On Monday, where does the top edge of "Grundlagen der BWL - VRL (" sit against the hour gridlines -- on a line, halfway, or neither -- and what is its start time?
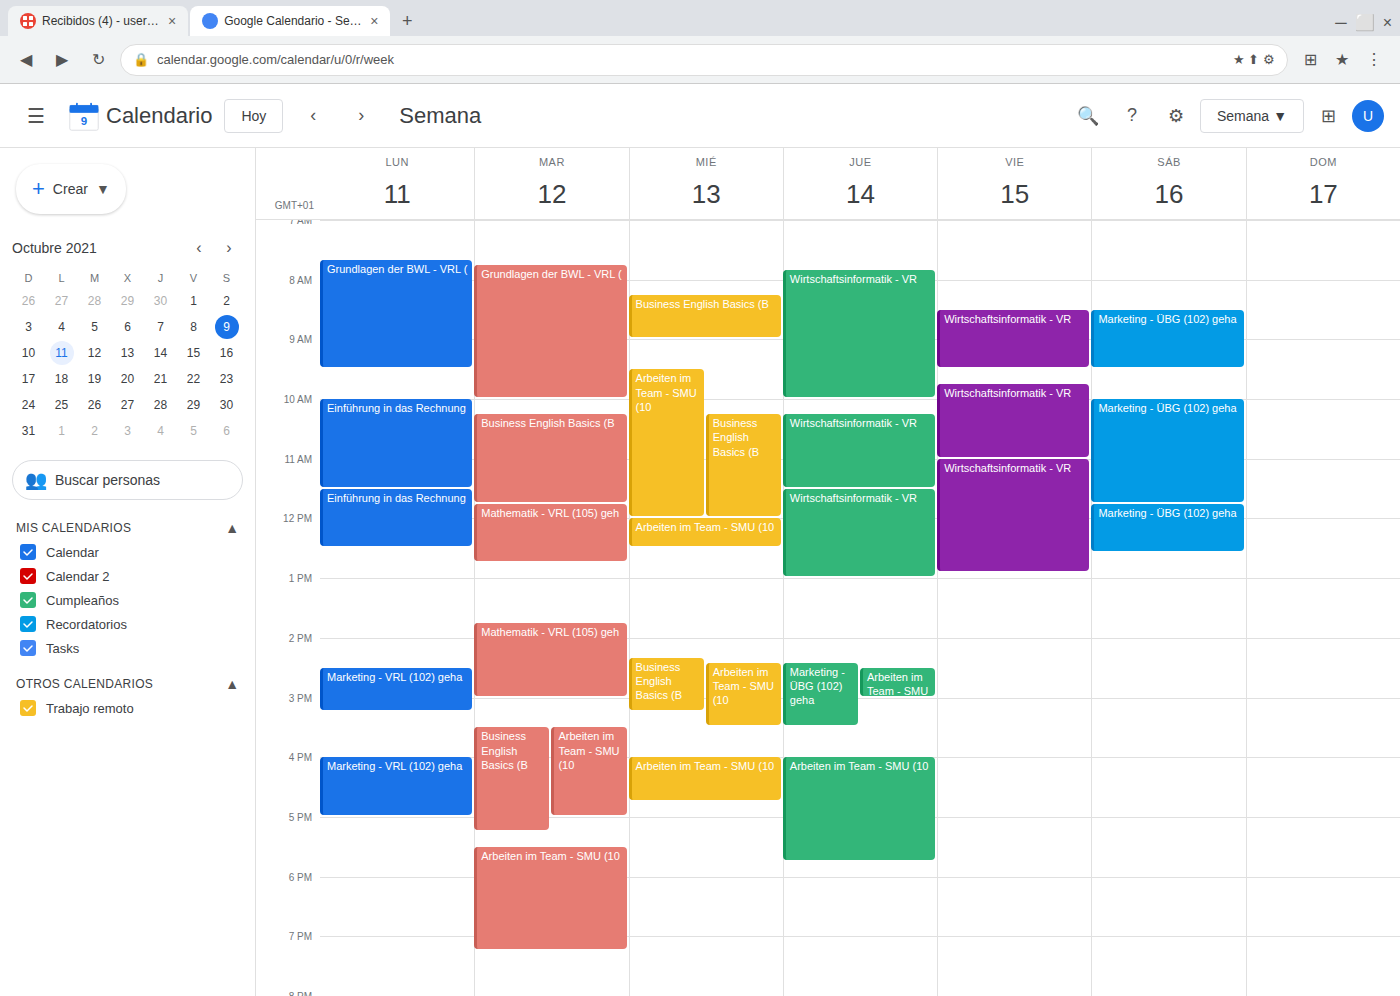
7:40 AM -- neither: 40 minutes below the 7 AM line and 20 minutes above the 8 AM line.